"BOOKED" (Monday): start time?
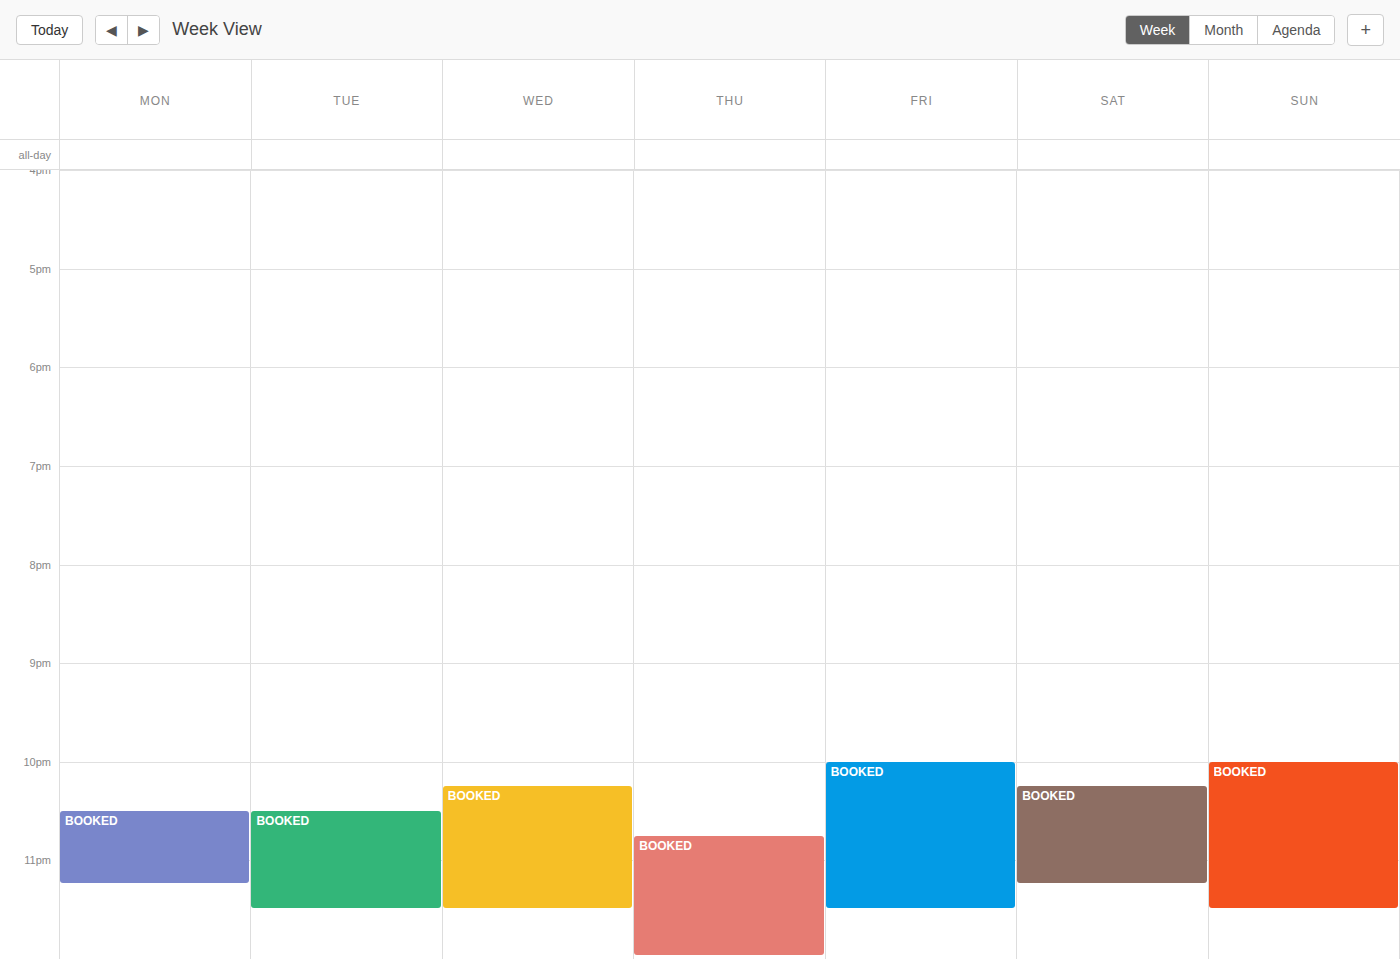
10:30 PM